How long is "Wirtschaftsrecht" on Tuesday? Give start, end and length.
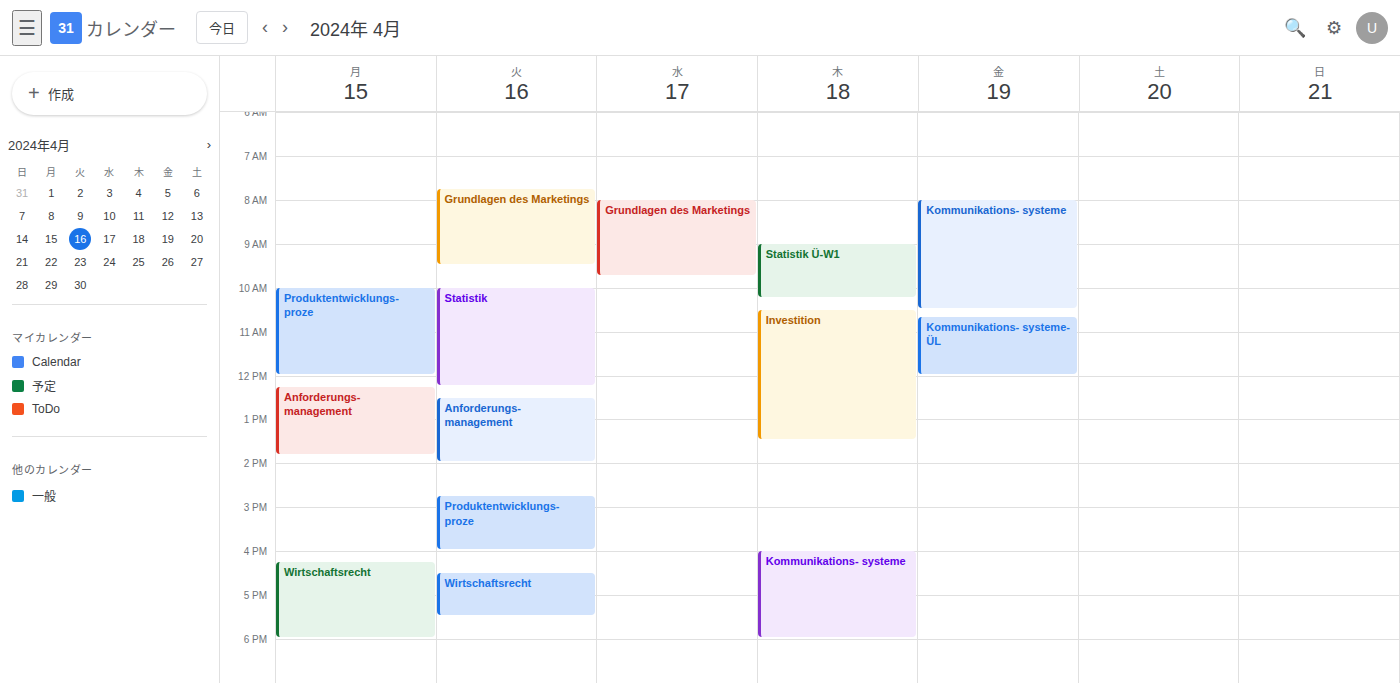
4:30 PM to 5:30 PM, 1 hour